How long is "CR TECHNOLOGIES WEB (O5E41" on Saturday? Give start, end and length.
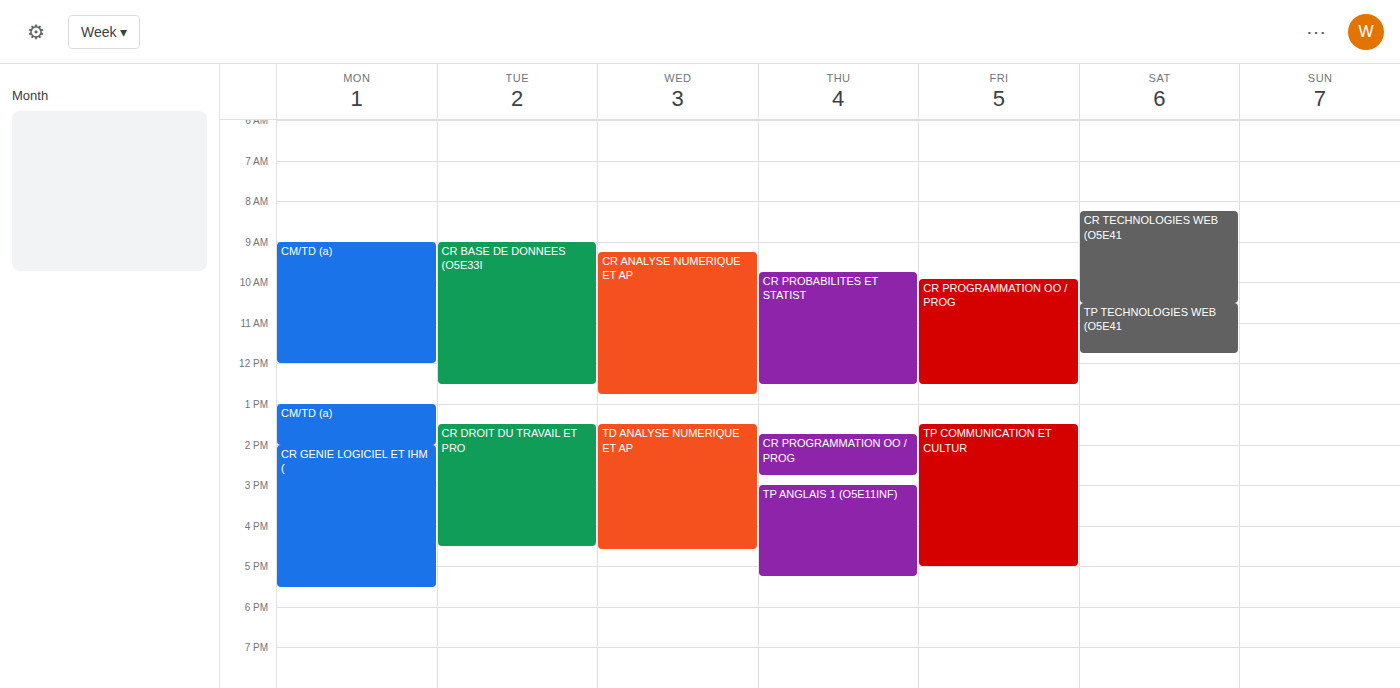
8:15 AM to 10:30 AM, 2 hours 15 minutes